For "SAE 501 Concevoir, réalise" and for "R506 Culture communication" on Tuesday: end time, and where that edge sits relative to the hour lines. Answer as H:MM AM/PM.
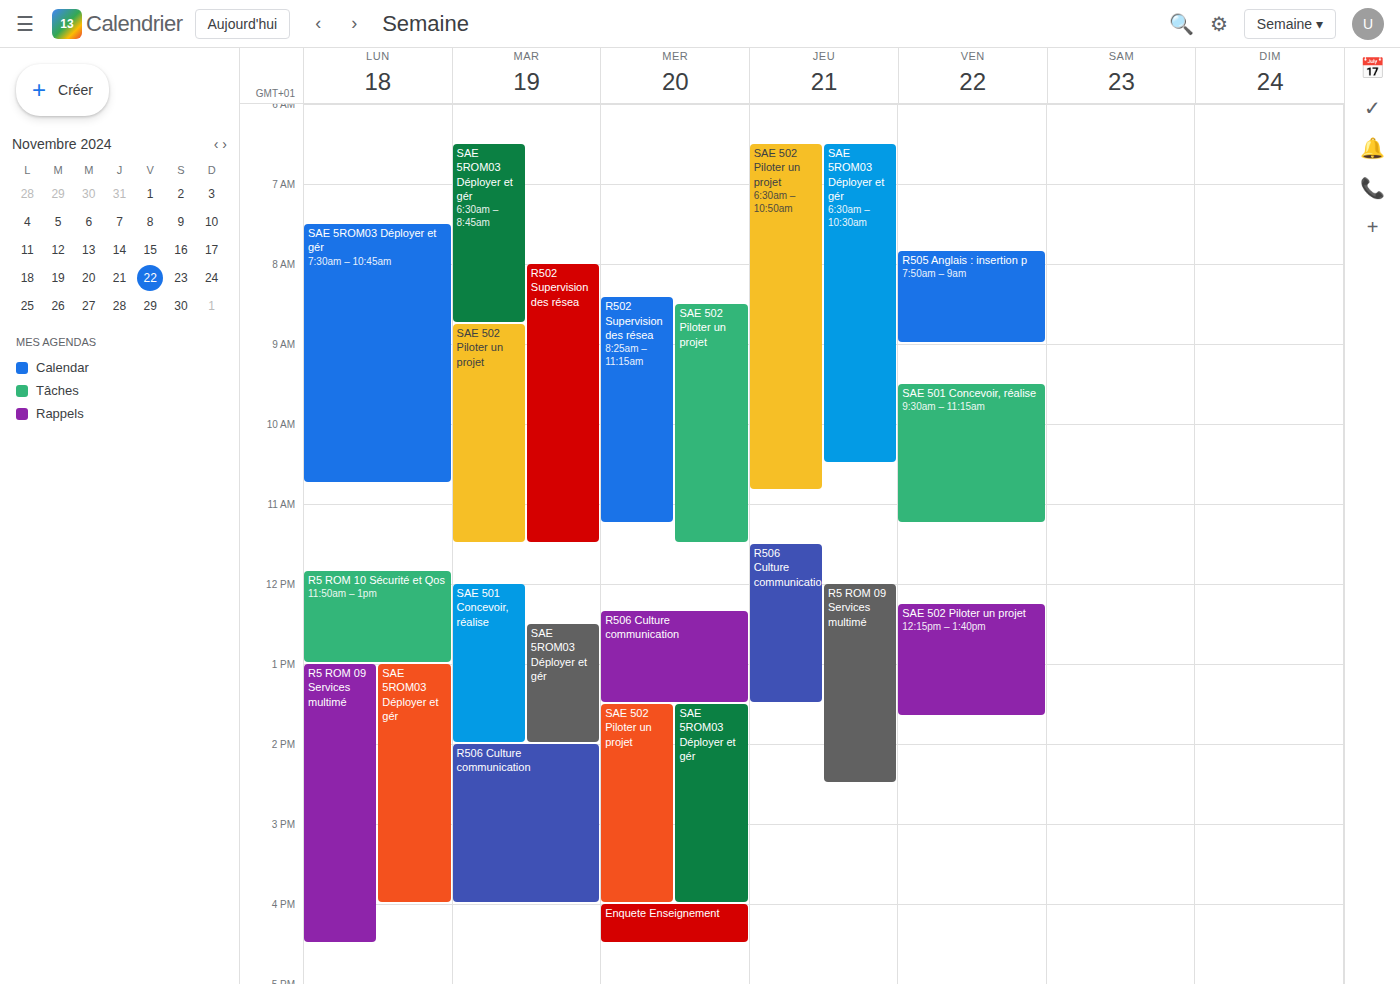
"SAE 501 Concevoir, réalise": 2:00 PM, exactly on the 2 PM line. "R506 Culture communication": 4:00 PM, exactly on the 4 PM line.